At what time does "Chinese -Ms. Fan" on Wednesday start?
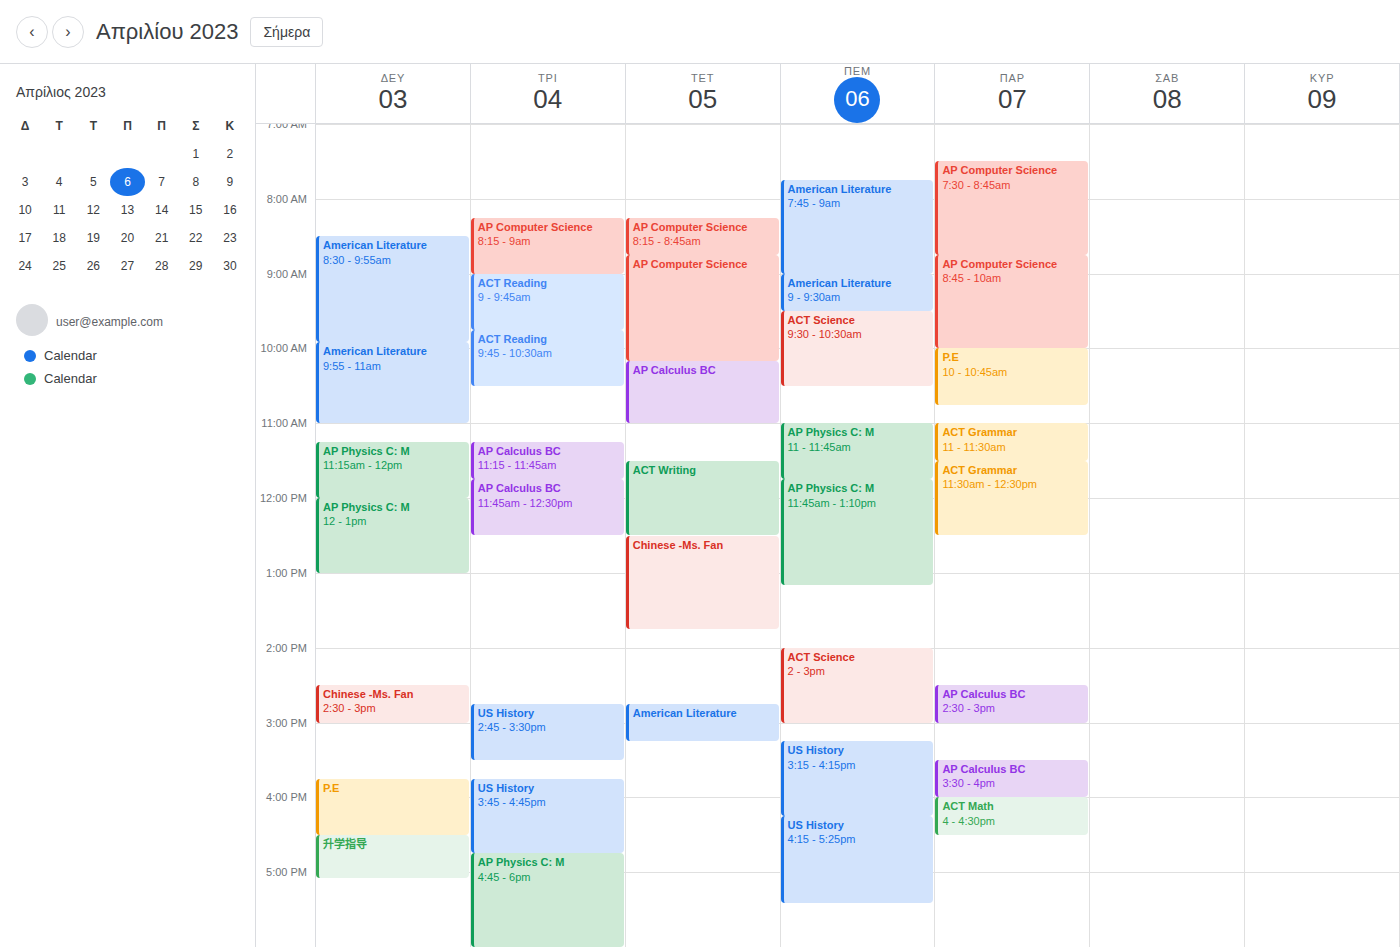
12:30 PM